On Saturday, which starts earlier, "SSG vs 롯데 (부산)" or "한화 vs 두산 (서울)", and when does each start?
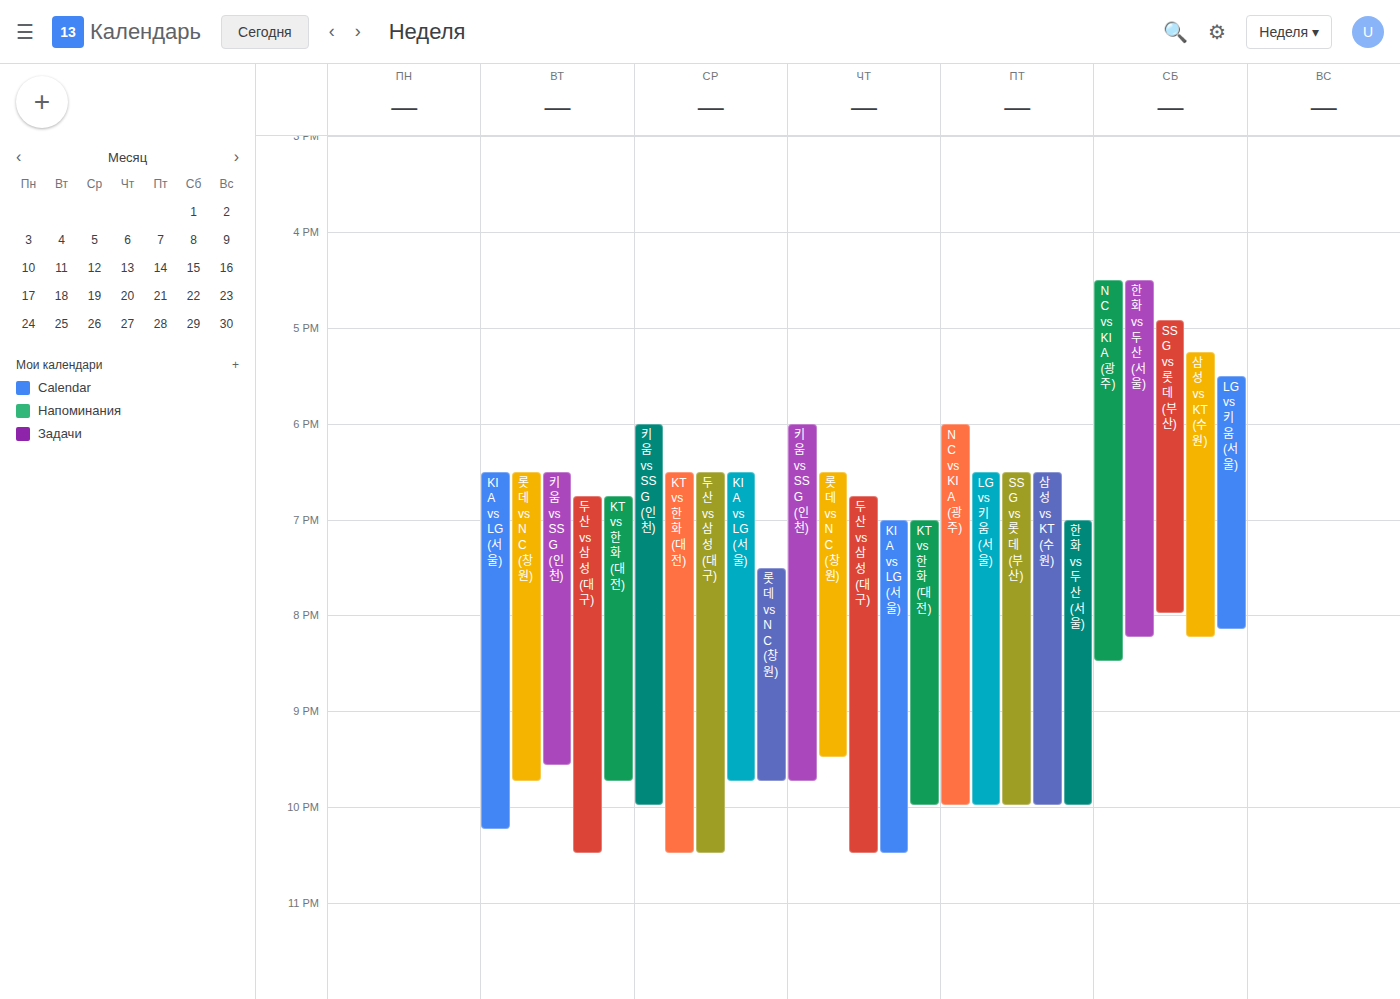
"한화 vs 두산 (서울)" 16:30; "SSG vs 롯데 (부산)" 16:55.